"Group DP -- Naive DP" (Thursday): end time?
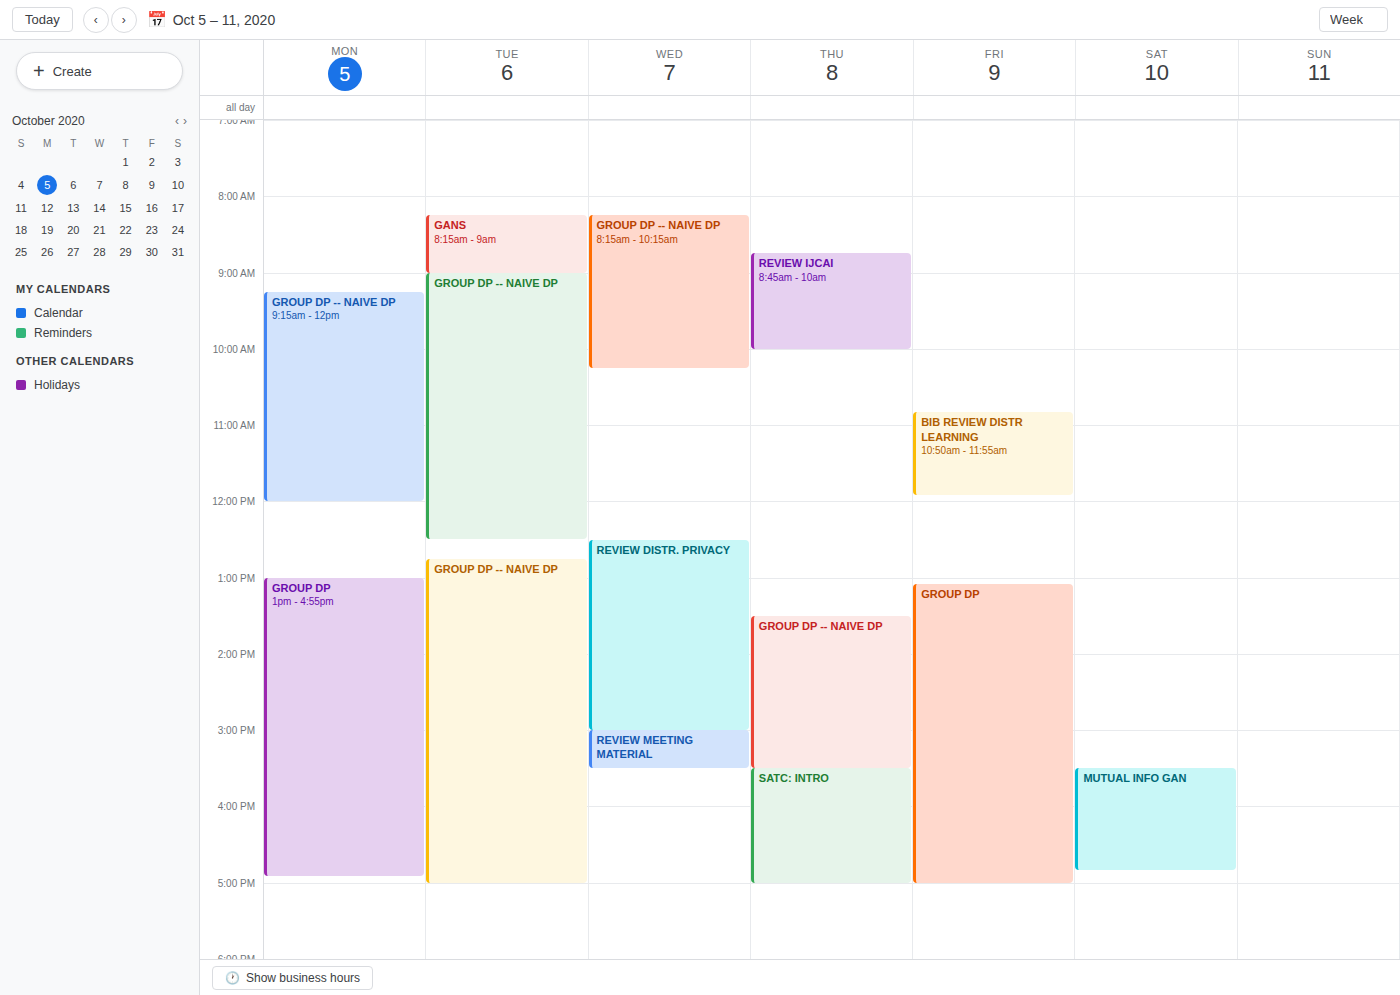
3:30 PM